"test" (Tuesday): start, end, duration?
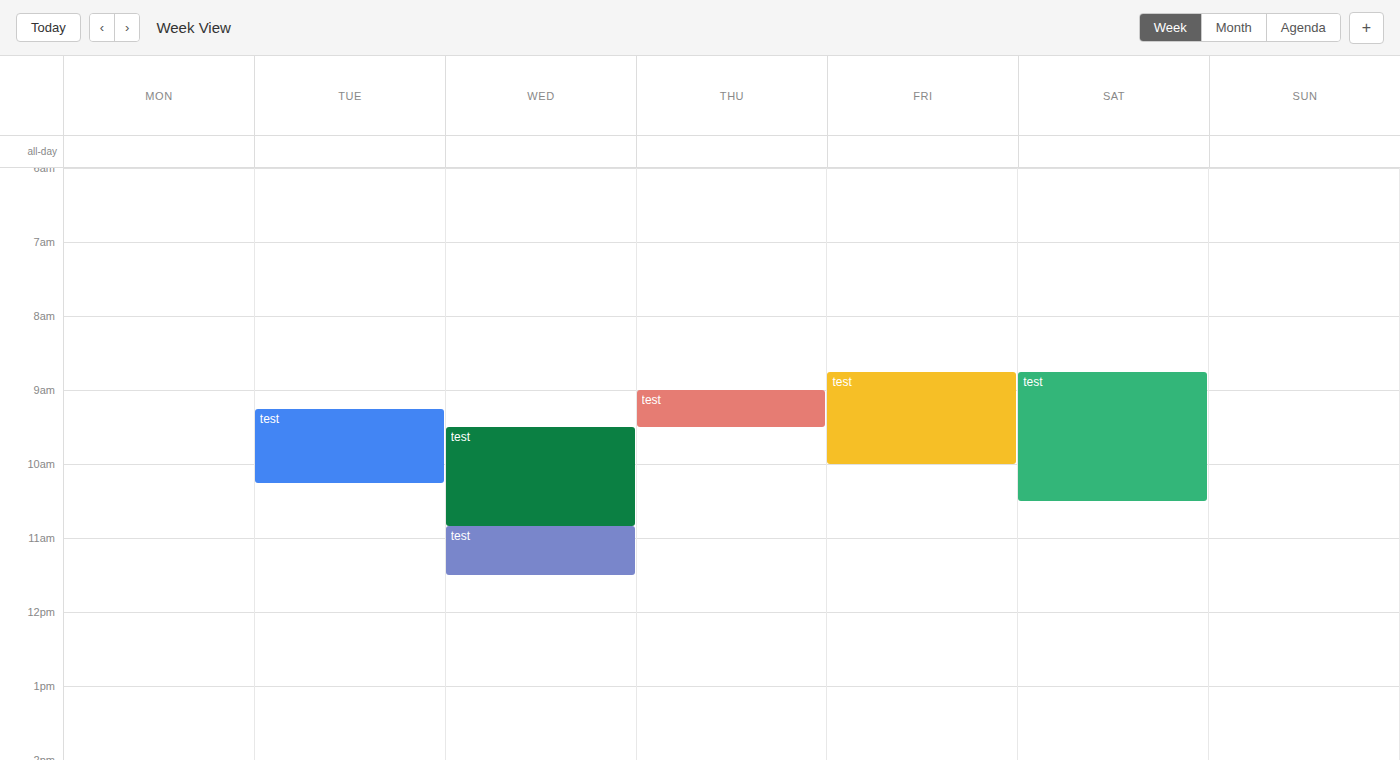
9:15 AM to 10:15 AM, 1 hour